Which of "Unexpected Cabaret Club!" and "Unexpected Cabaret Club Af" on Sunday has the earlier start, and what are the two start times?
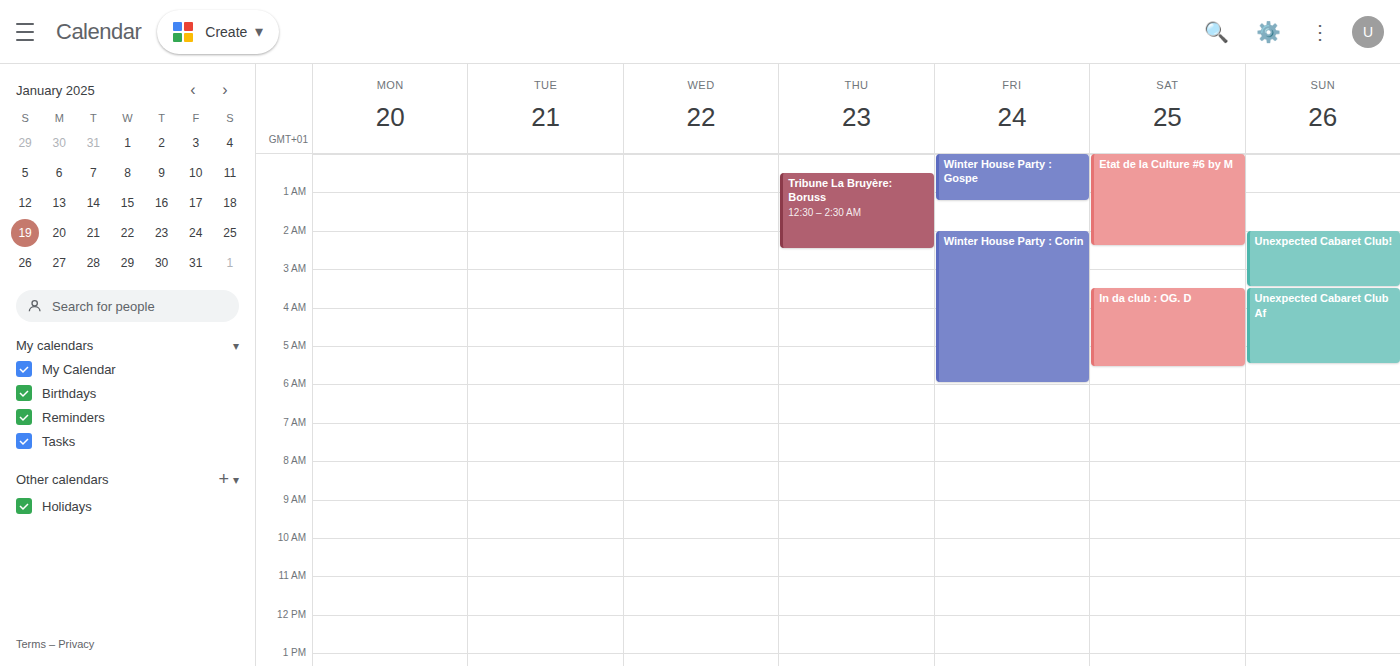
"Unexpected Cabaret Club!" 2:00 AM; "Unexpected Cabaret Club Af" 3:30 AM.